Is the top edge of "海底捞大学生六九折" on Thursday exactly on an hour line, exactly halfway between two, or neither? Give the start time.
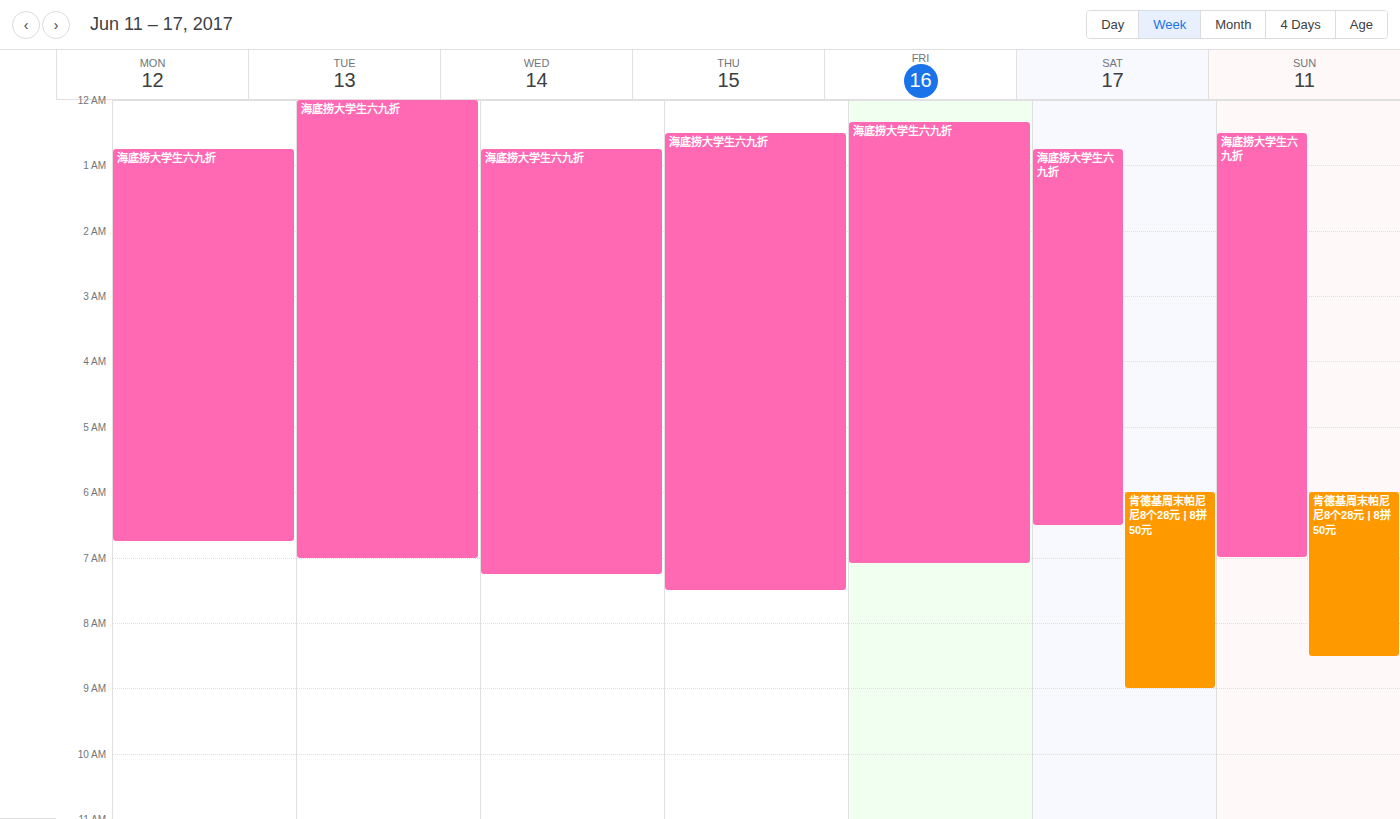
12:30 AM -- halfway between the 12 AM and 1 AM lines.